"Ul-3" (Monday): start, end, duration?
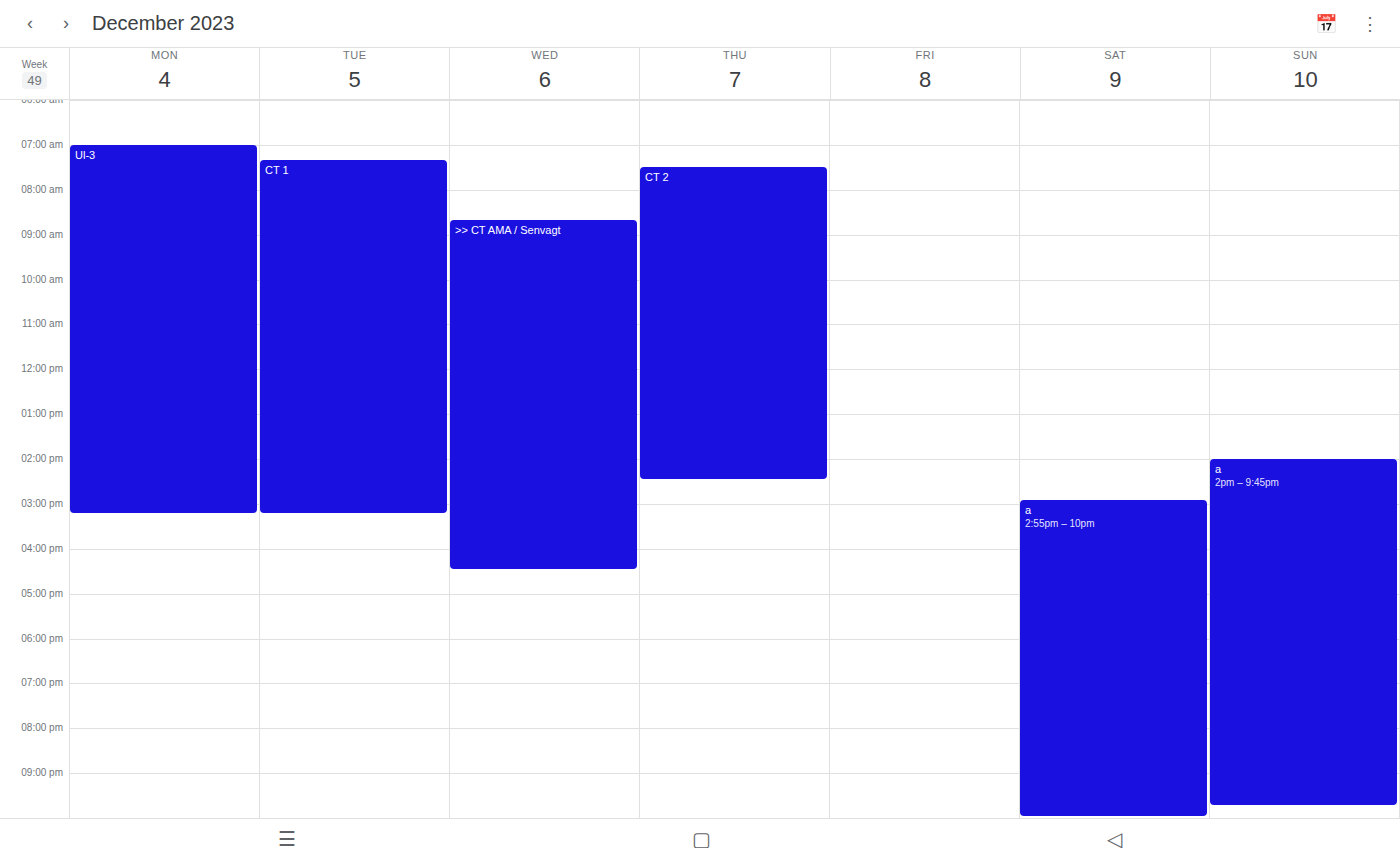
07:00 to 15:15, 8 hours 15 minutes